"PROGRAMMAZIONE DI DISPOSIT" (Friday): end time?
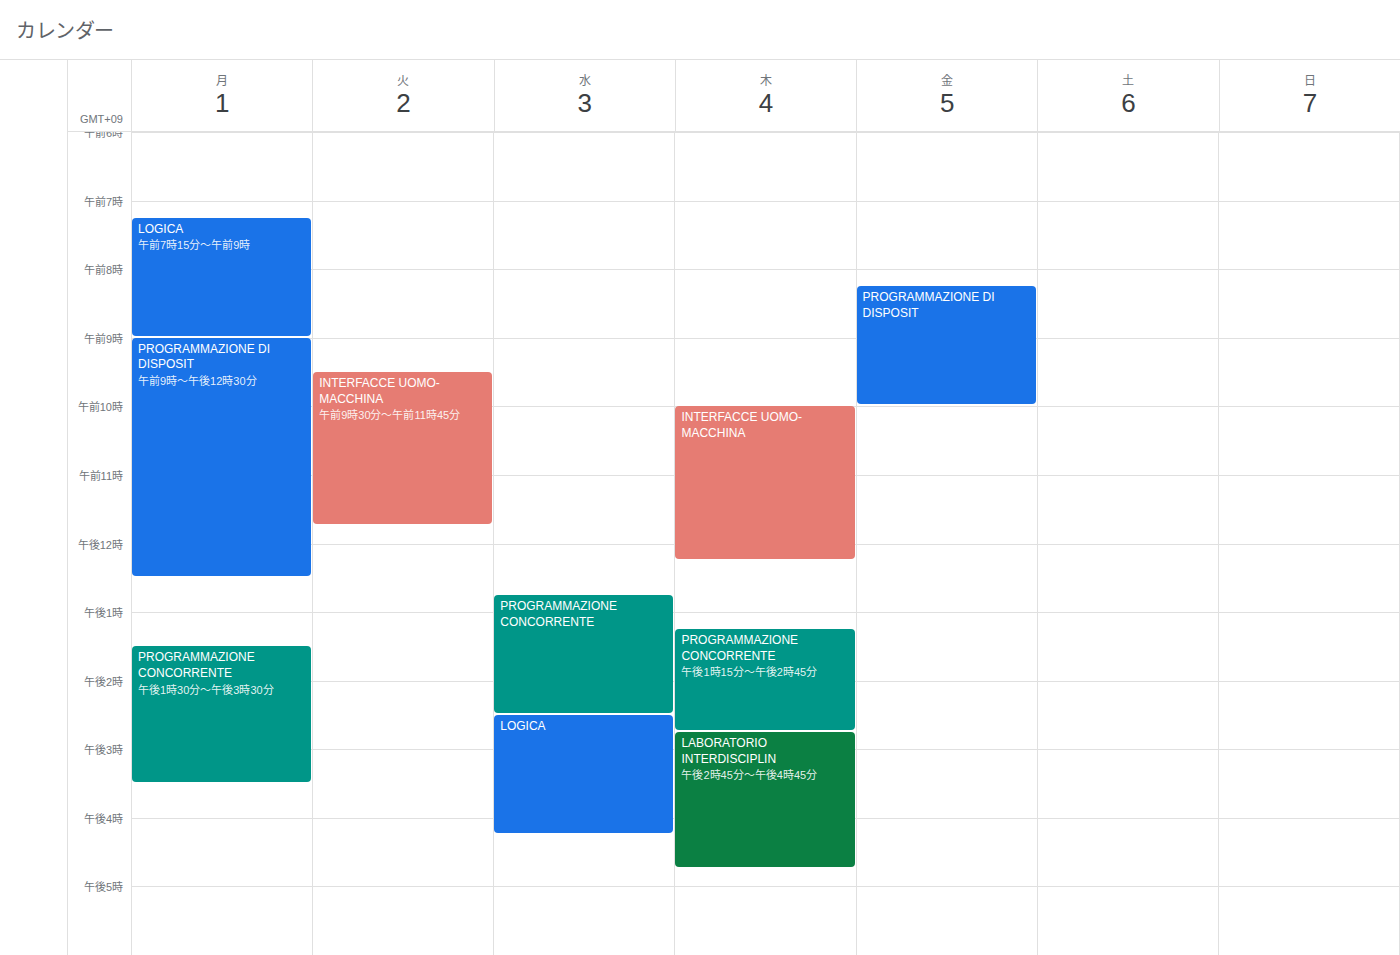
10:00 AM